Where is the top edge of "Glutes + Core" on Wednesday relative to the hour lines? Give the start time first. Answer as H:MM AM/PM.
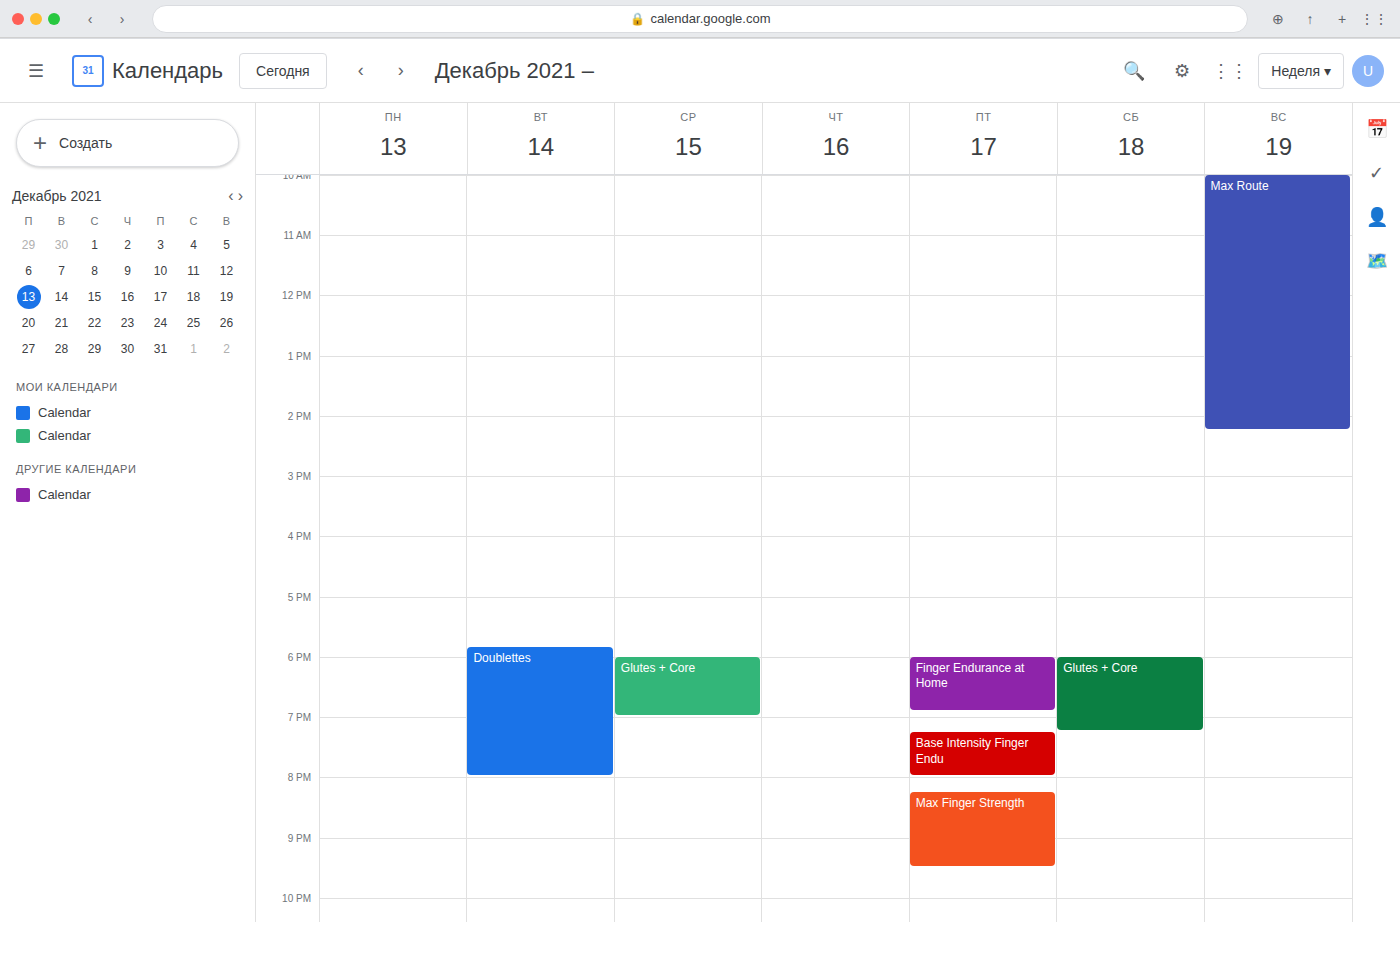
6:00 PM -- exactly on the 6 PM line.